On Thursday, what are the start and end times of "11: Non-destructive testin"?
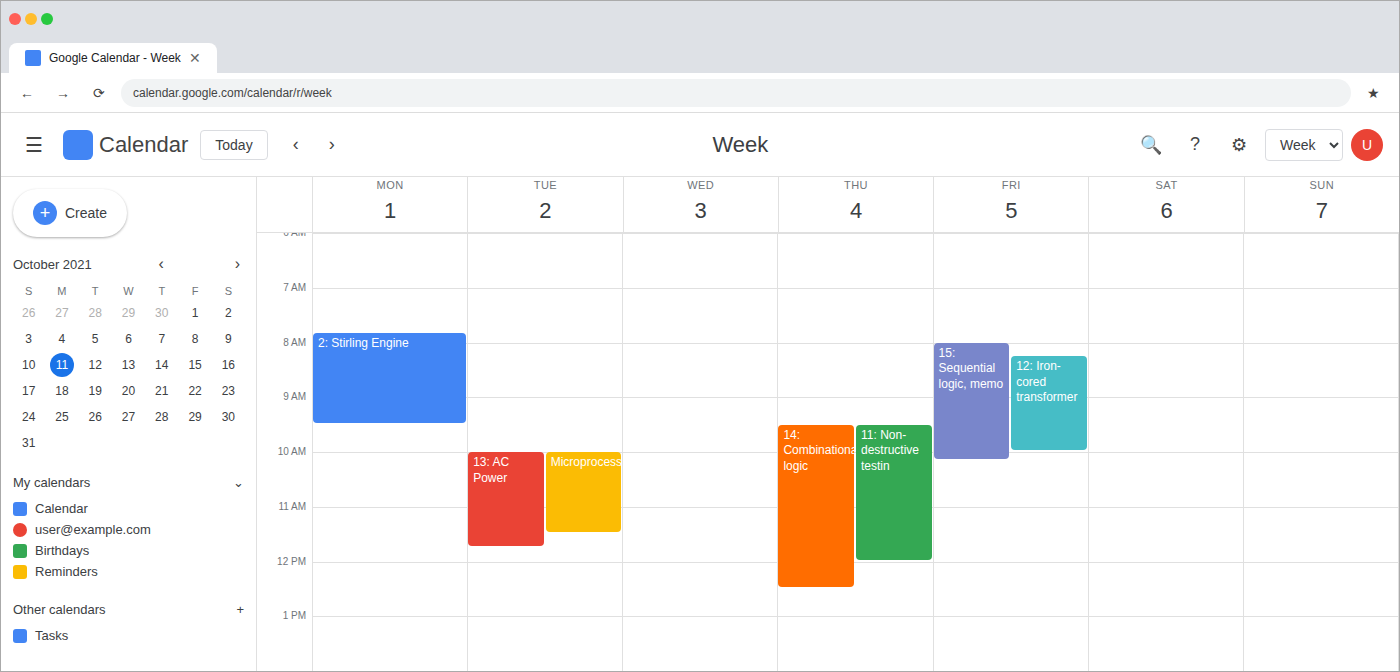
09:30 to 12:00